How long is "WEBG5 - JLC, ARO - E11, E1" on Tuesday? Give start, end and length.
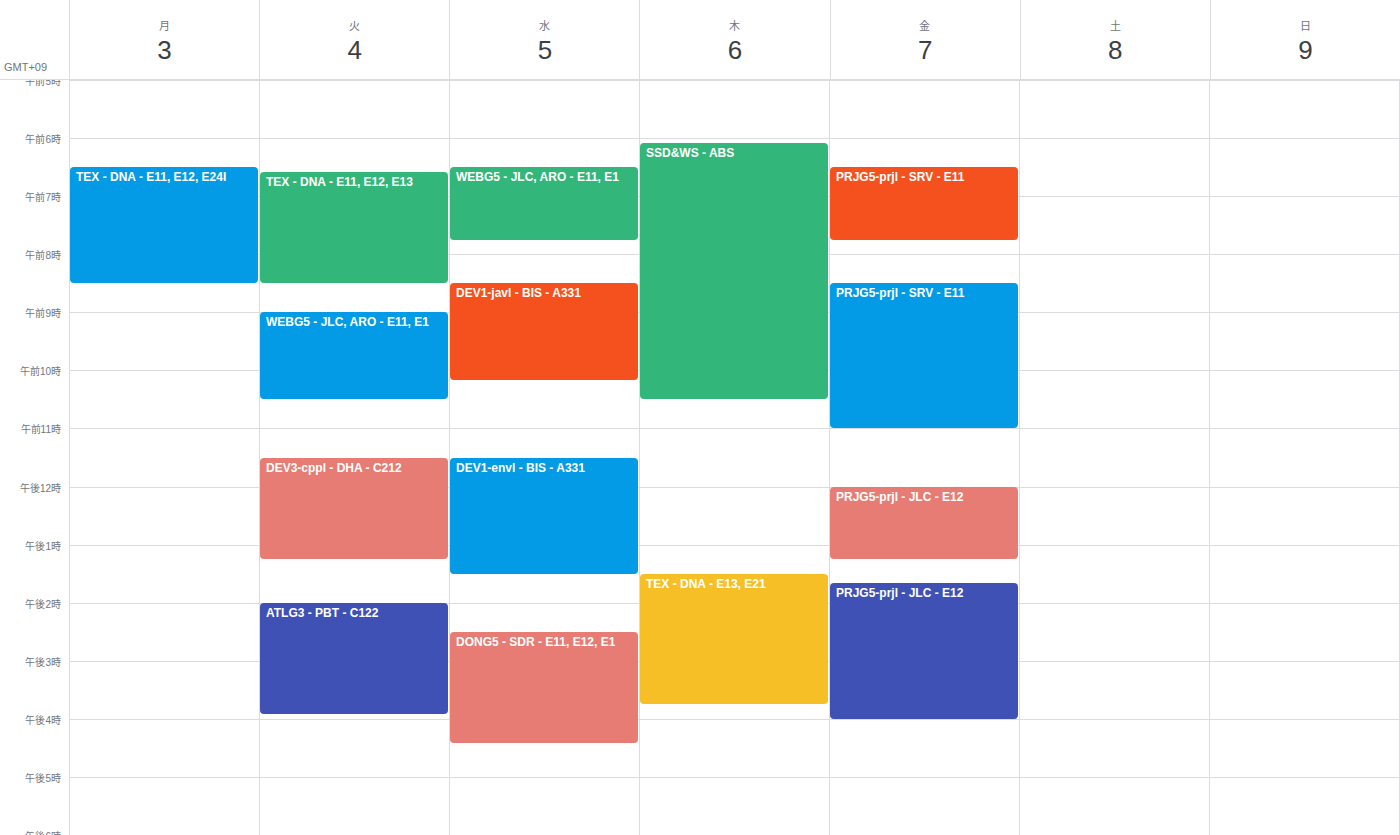
9:00 AM to 10:30 AM, 1 hour 30 minutes